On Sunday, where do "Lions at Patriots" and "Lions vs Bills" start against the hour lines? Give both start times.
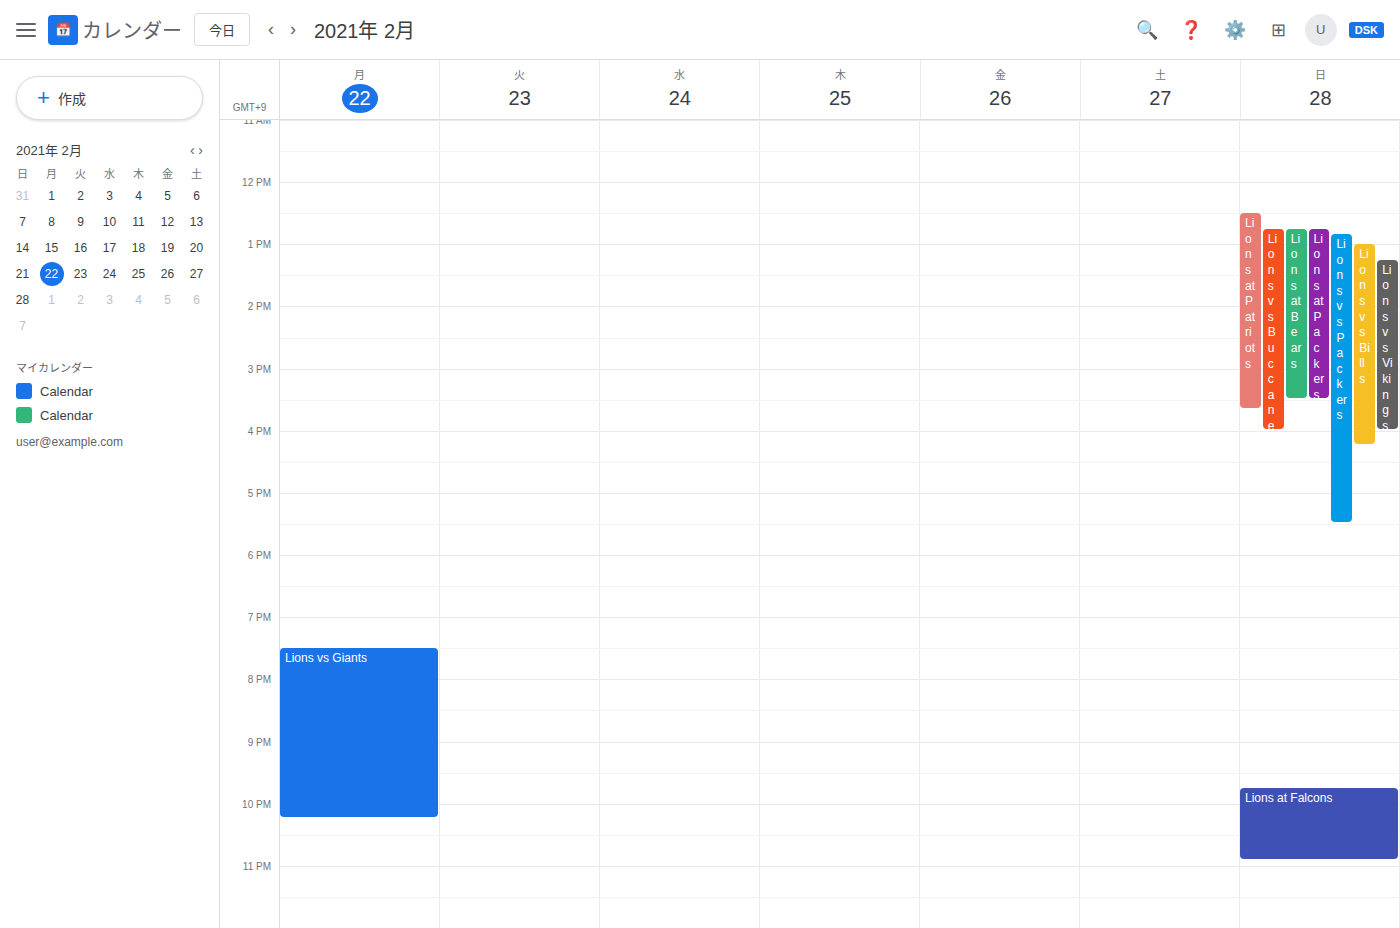
"Lions at Patriots": 12:30 PM, halfway between the 12 PM and 1 PM lines. "Lions vs Bills": 1:00 PM, exactly on the 1 PM line.